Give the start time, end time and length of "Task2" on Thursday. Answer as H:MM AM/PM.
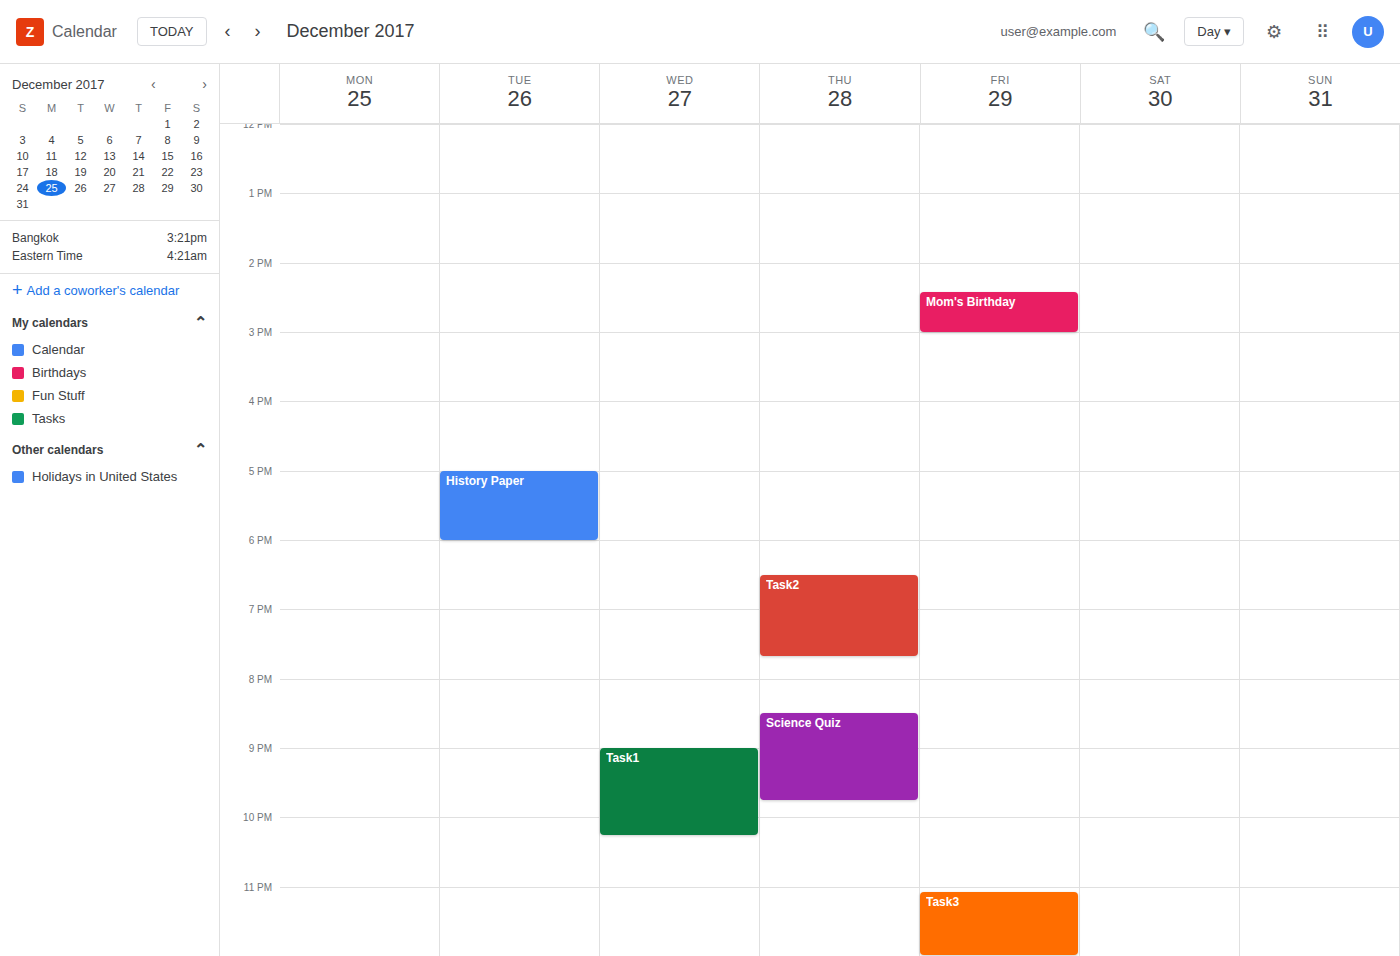
6:30 PM to 7:40 PM, 1 hour 10 minutes